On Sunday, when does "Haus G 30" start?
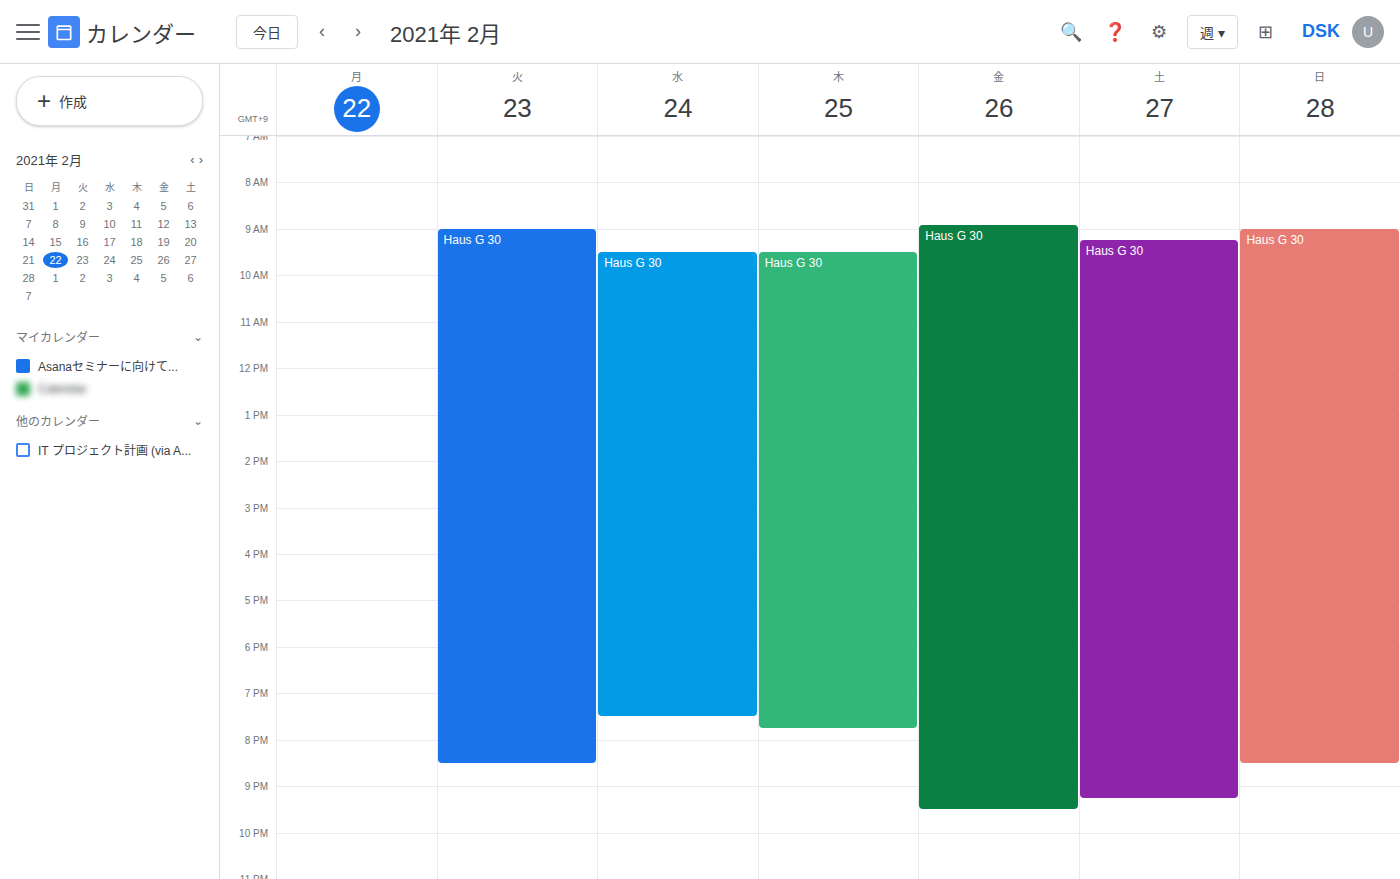
9:00 AM